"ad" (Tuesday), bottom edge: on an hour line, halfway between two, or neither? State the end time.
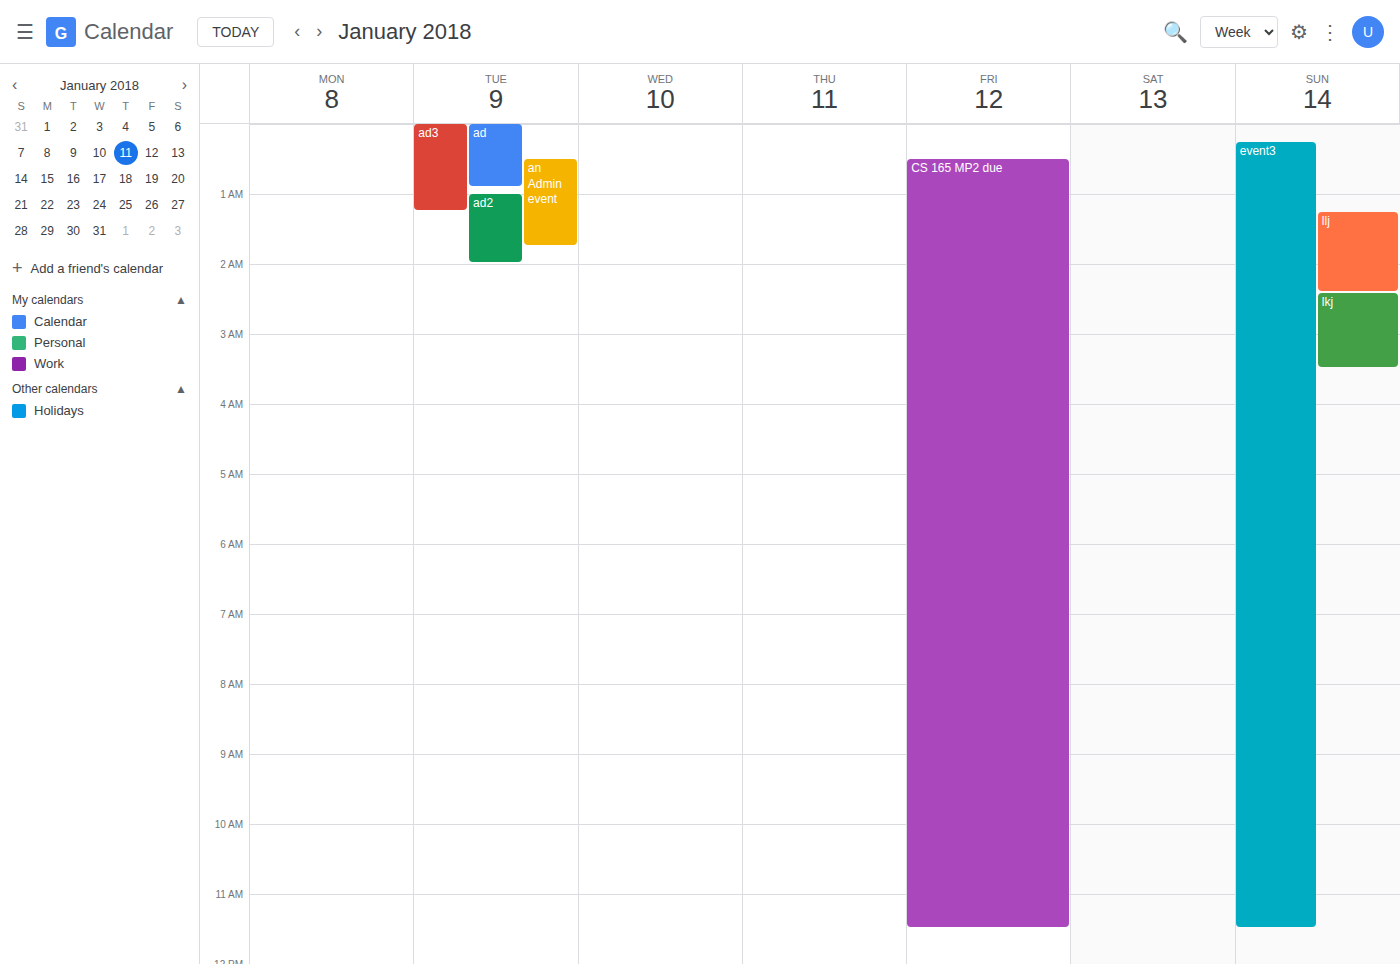
12:55 AM -- neither: 55 minutes below the 12 AM line and 5 minutes above the 1 AM line.